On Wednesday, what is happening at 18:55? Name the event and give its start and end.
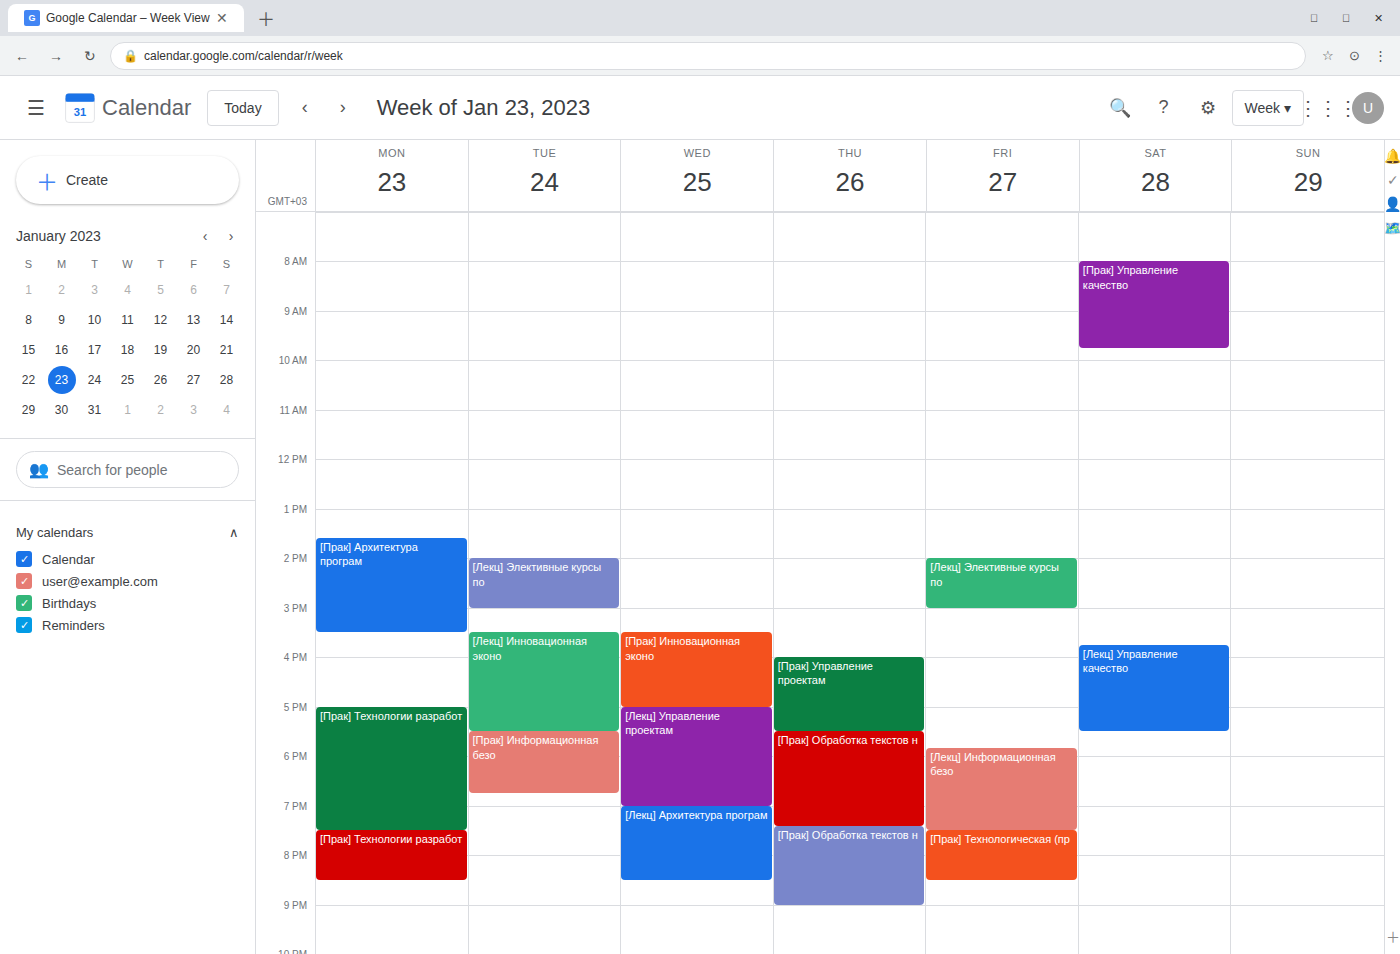
"[Лекц] Управление проектам", 17:00 to 19:00